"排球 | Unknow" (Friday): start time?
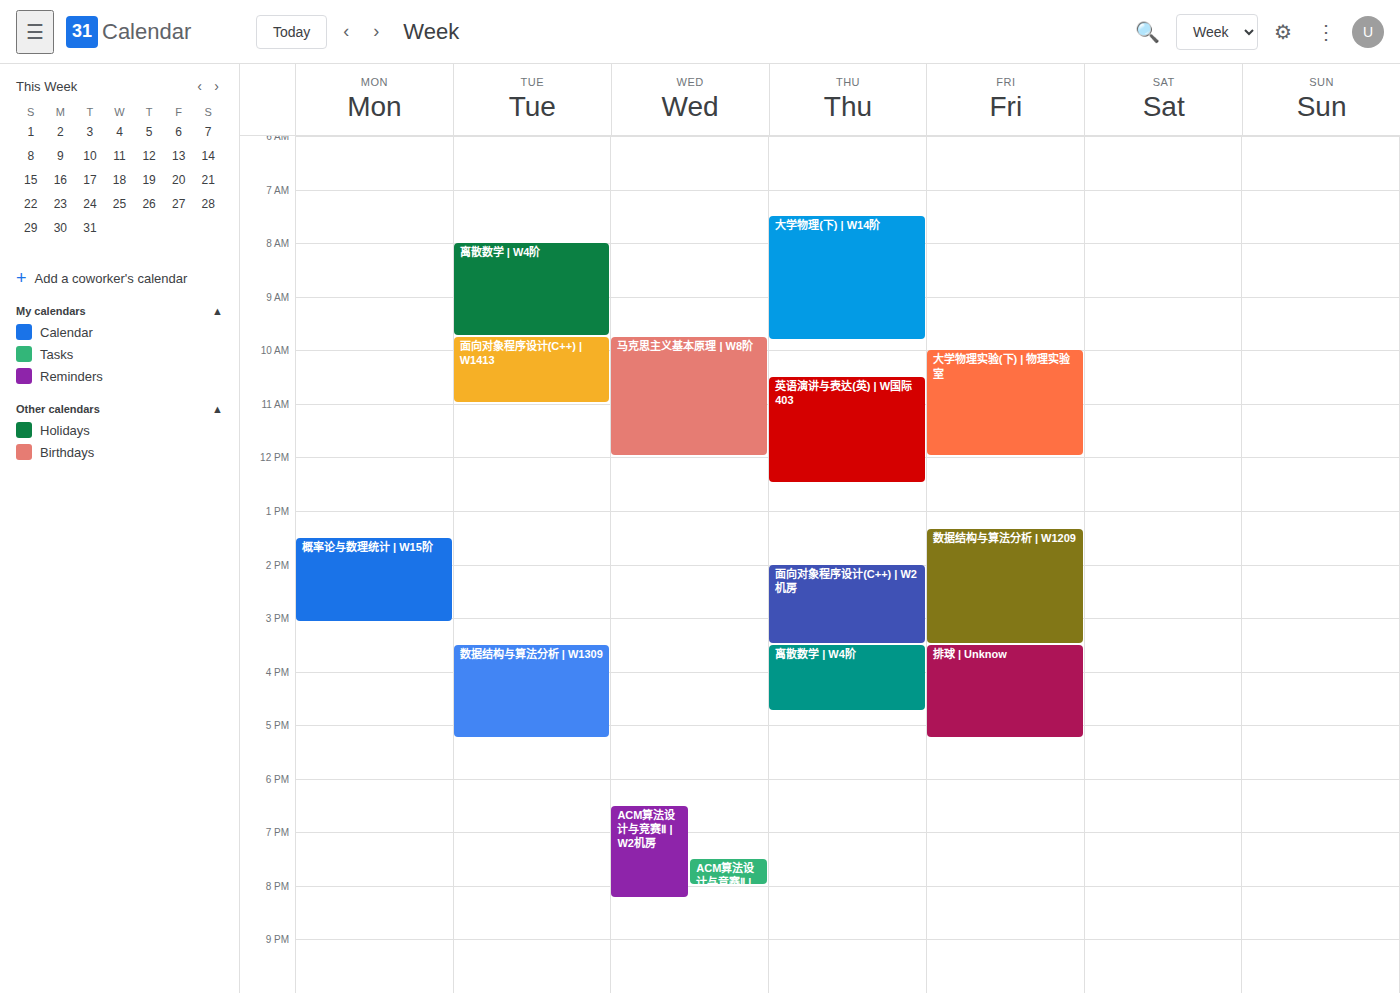
3:30 PM